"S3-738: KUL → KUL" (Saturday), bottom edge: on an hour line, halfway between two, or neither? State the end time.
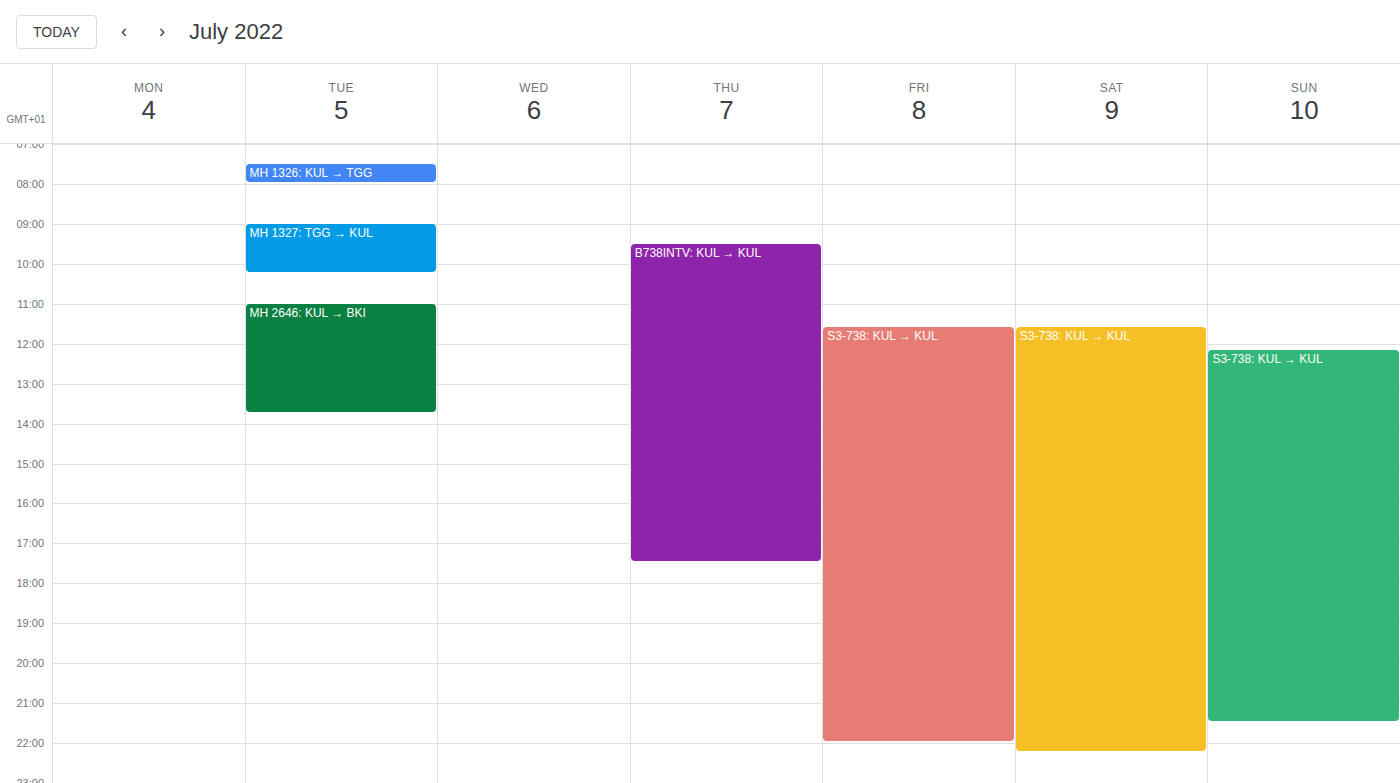
10:15 PM -- neither: a quarter of the way from the 10 PM line to the 11 PM line.